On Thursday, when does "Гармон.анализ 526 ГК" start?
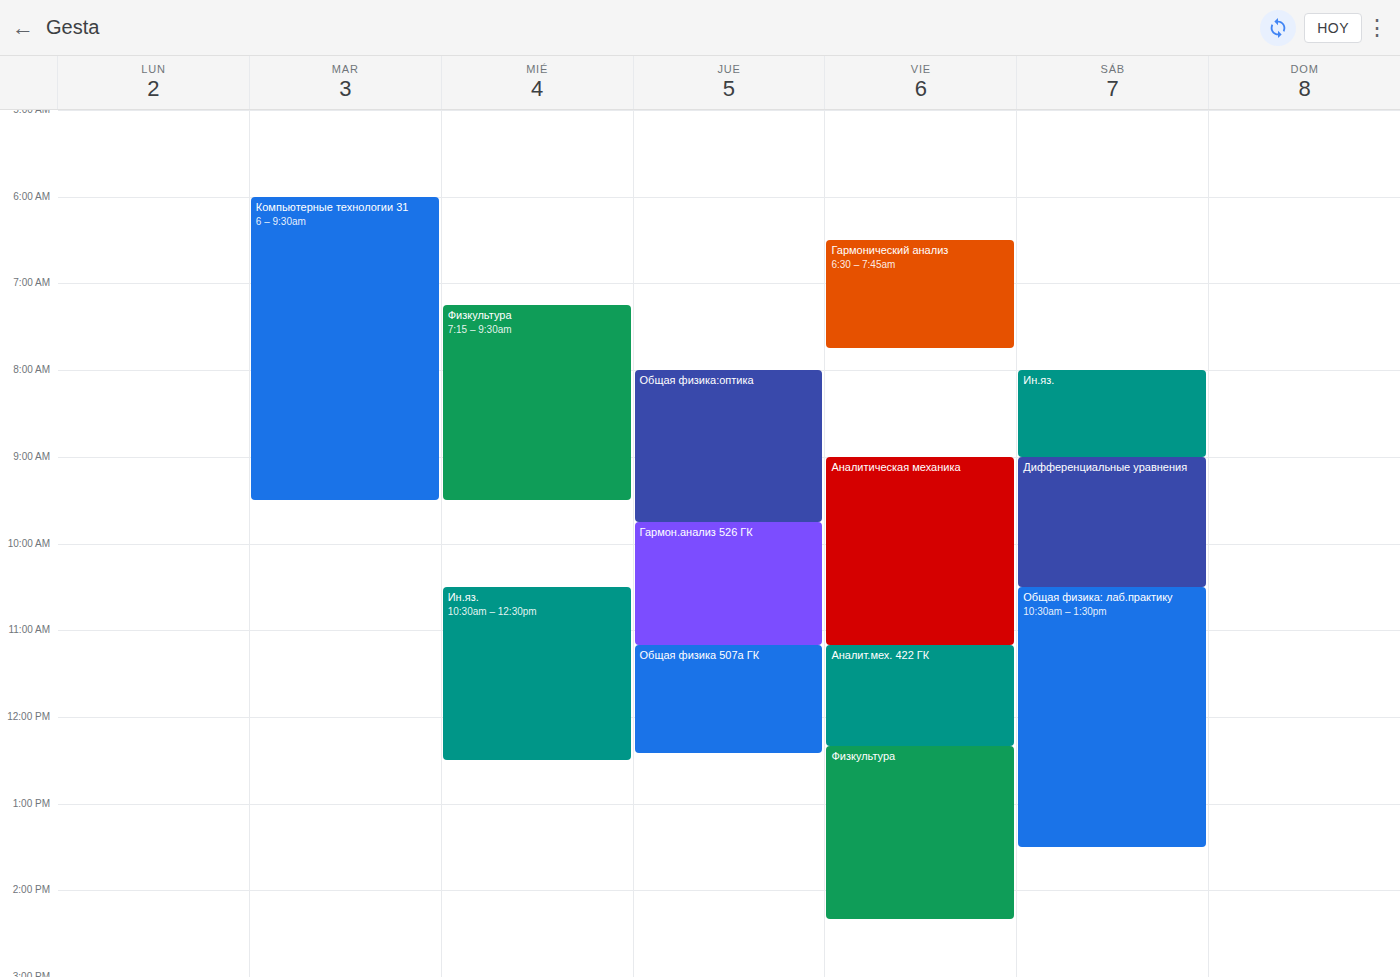
9:45 AM